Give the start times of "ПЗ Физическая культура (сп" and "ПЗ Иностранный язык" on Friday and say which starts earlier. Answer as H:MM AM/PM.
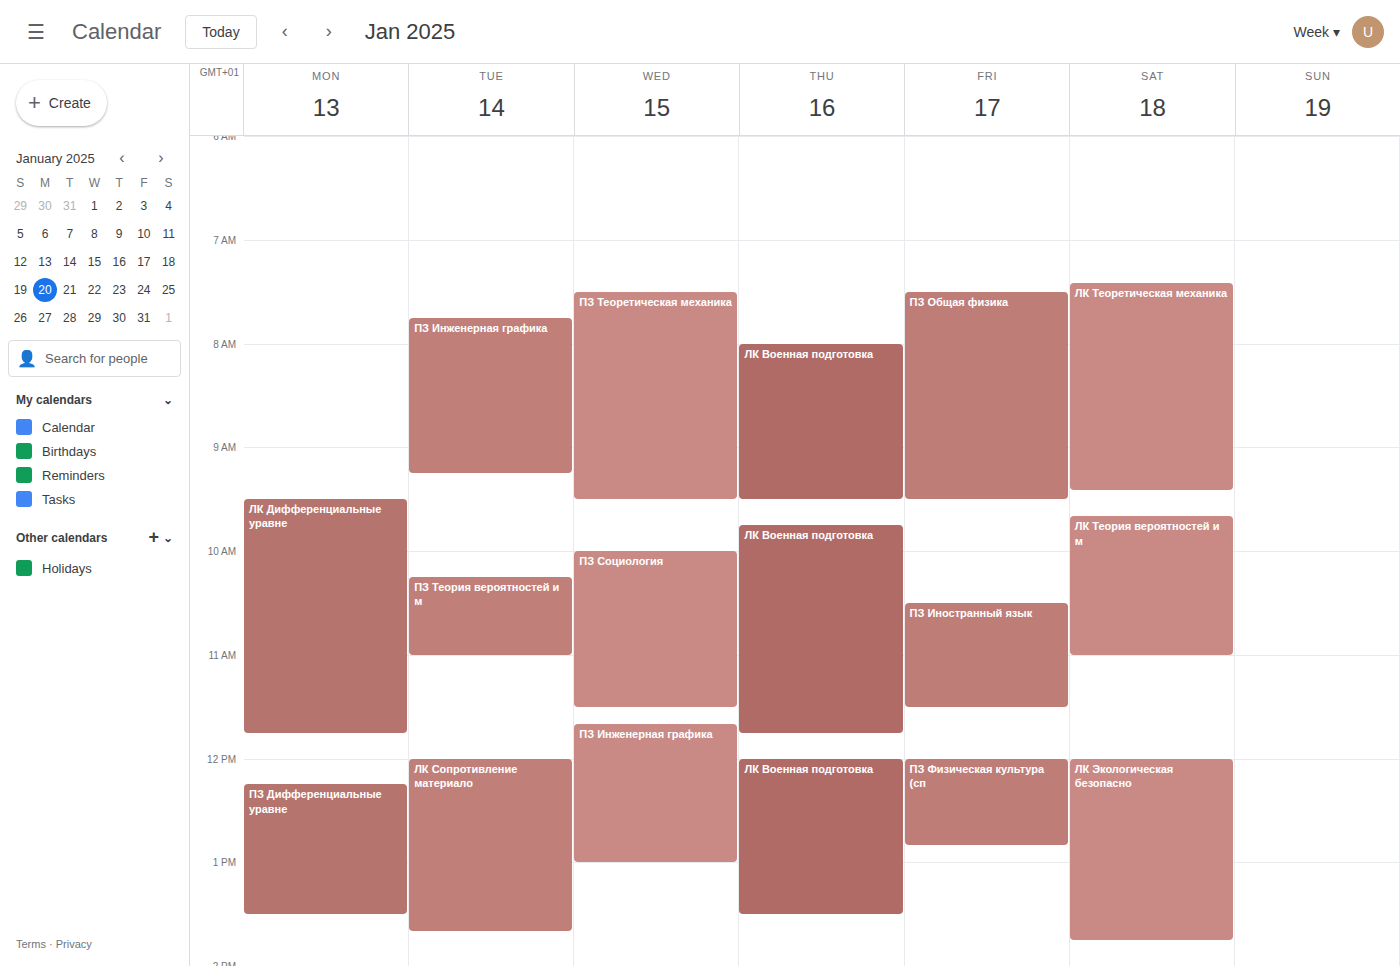
"ПЗ Иностранный язык" 10:30 AM; "ПЗ Физическая культура (сп" 12:00 PM.